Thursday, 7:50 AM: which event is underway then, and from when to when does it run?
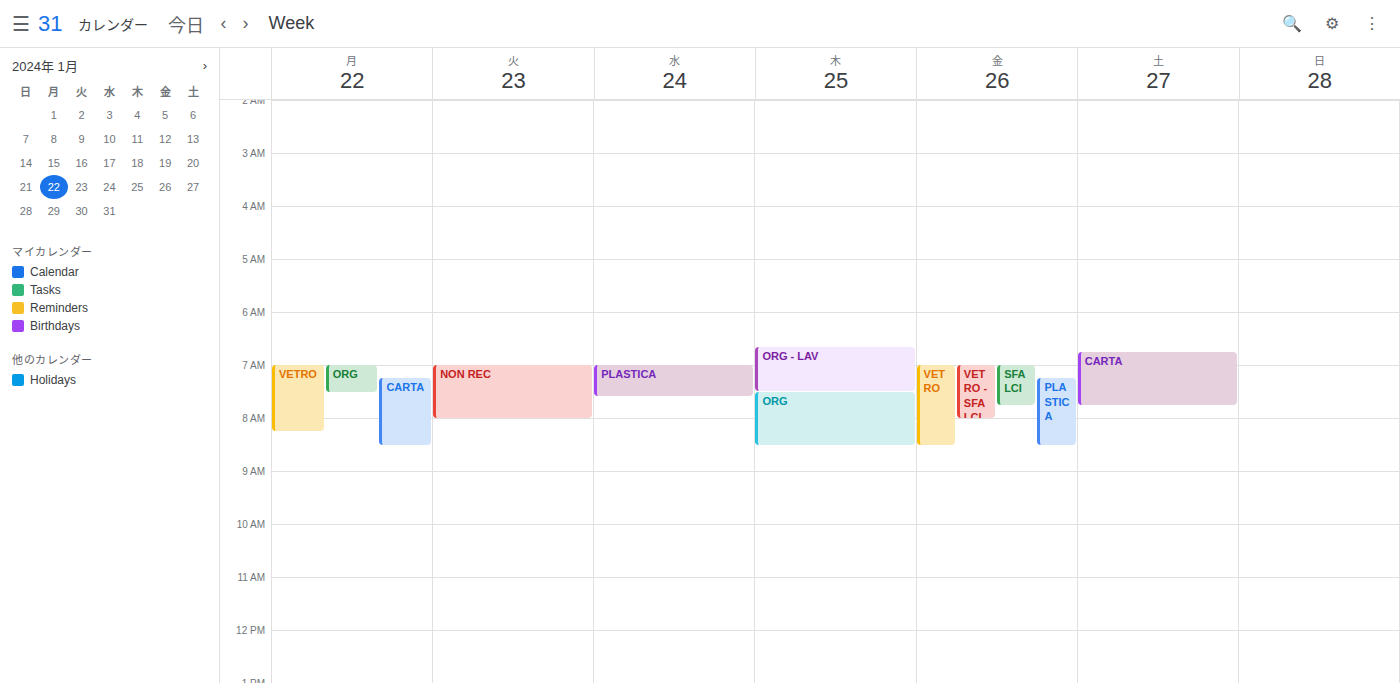
"ORG", 7:30 AM to 8:30 AM